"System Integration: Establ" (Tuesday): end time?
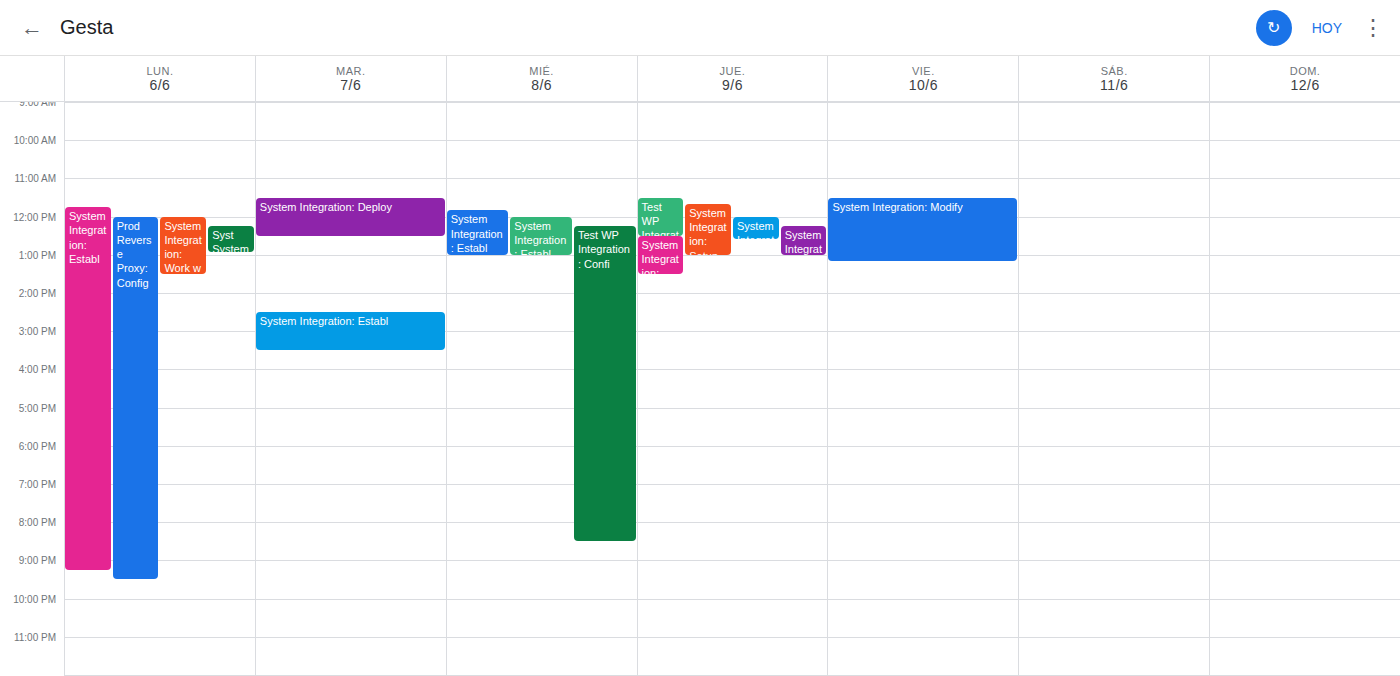
3:30 PM